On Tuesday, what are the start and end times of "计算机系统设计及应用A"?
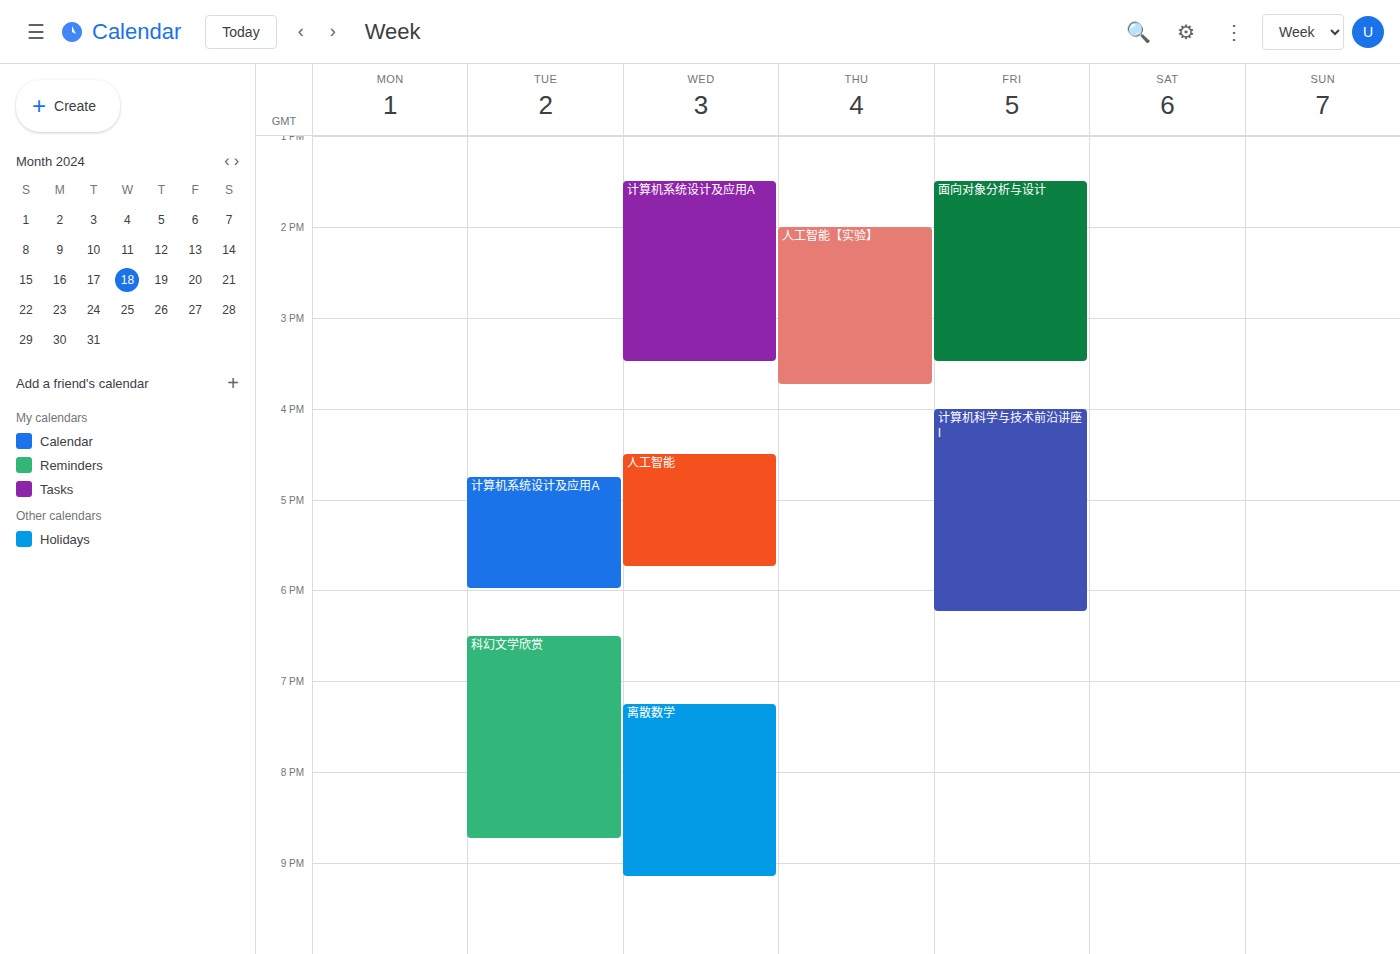
4:45 PM to 6:00 PM